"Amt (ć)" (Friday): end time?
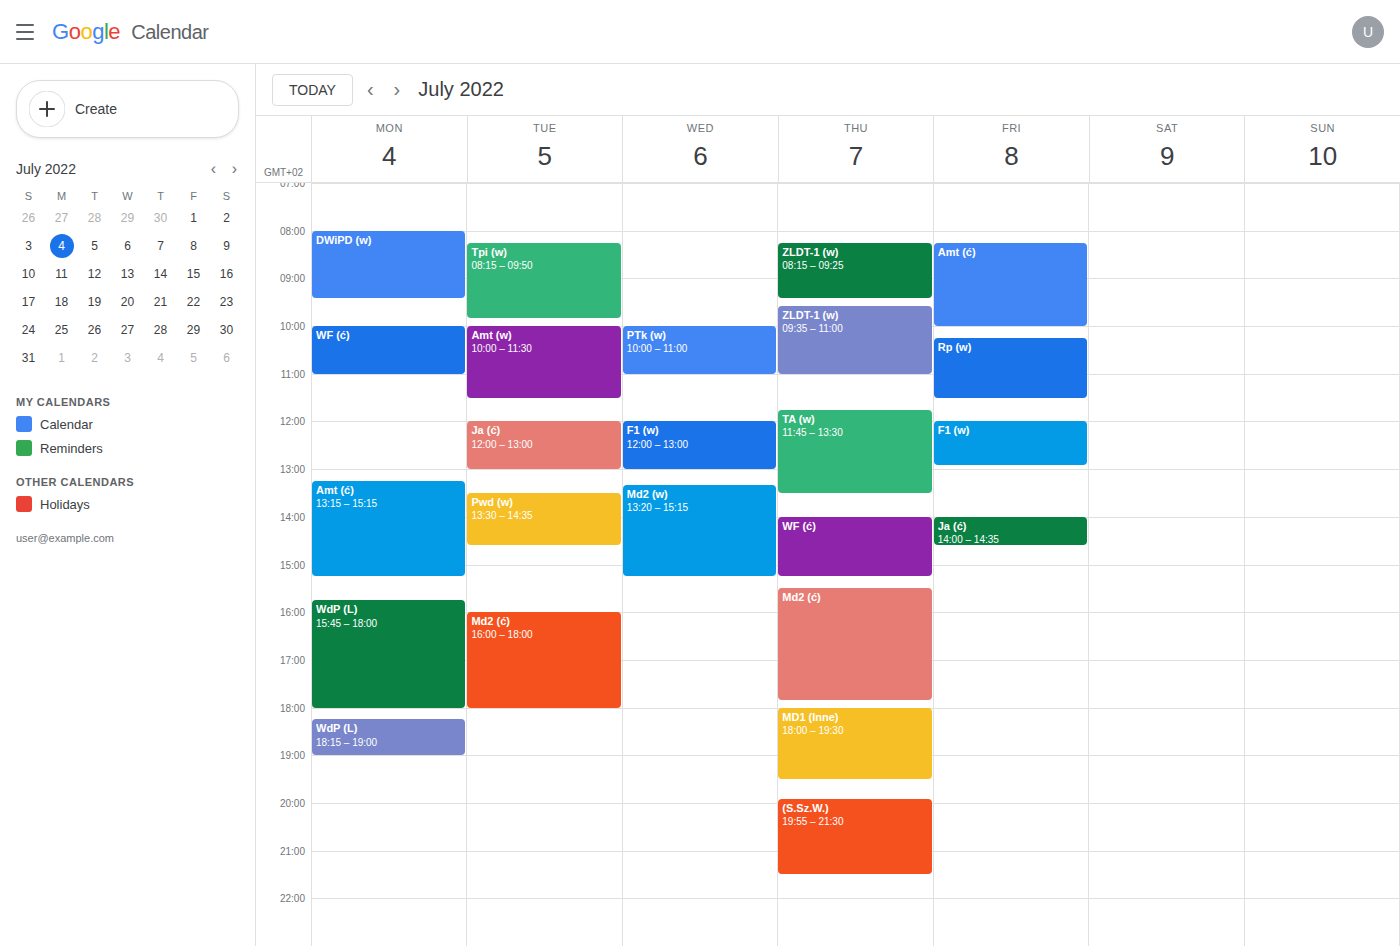
10:00 AM